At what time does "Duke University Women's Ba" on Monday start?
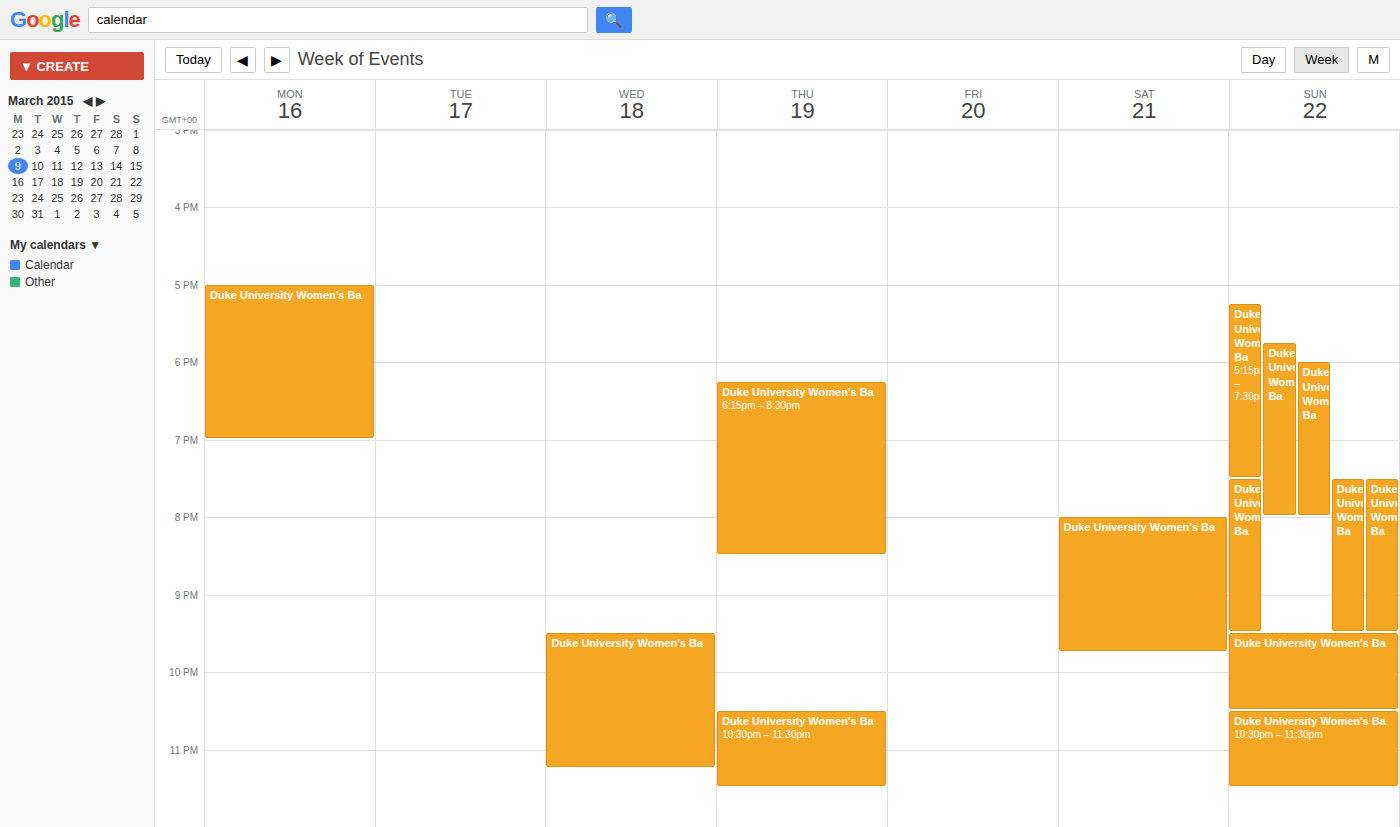
5:00 PM